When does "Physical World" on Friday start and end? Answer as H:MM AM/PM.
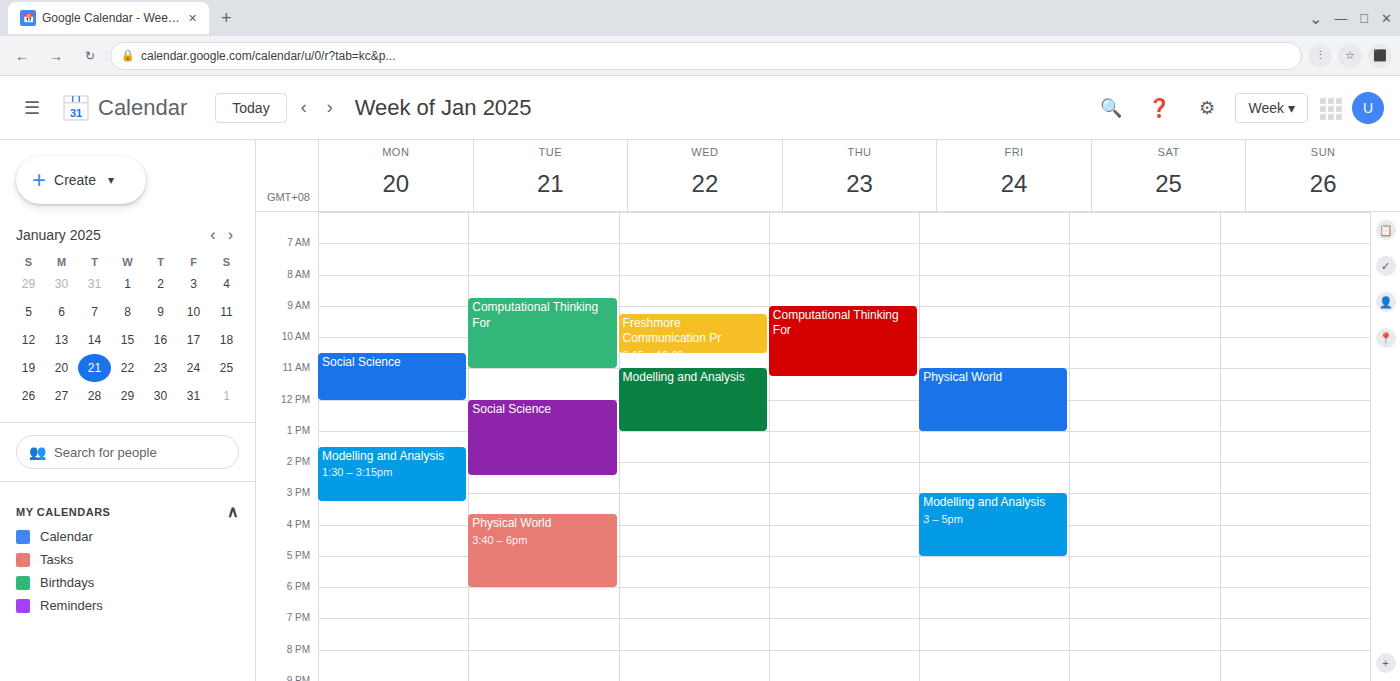
11:00 AM to 1:00 PM